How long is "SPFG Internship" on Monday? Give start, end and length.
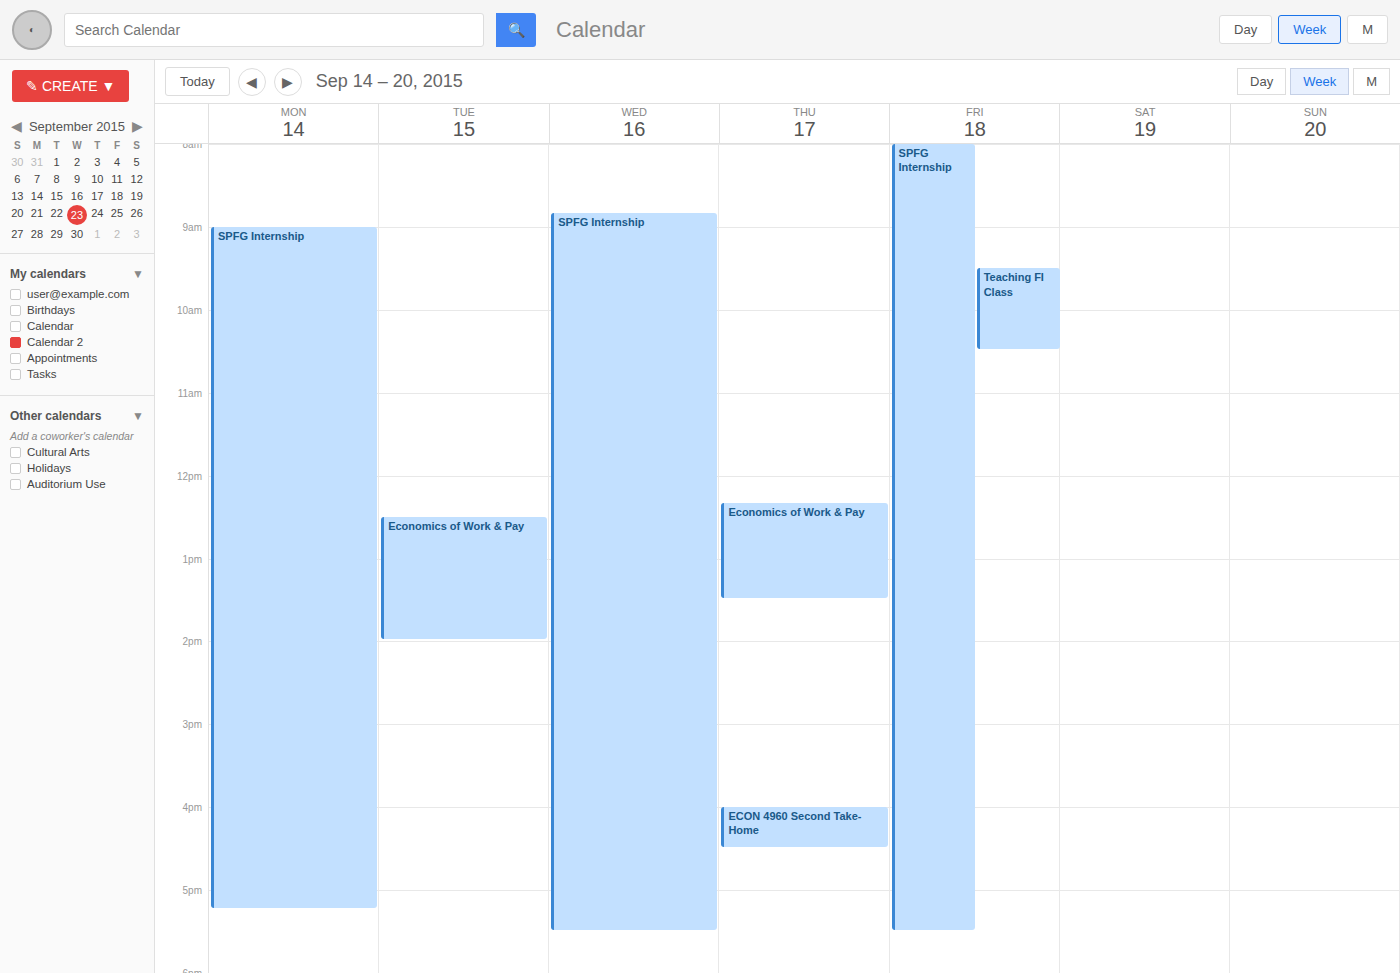
9:00 AM to 5:15 PM, 8 hours 15 minutes